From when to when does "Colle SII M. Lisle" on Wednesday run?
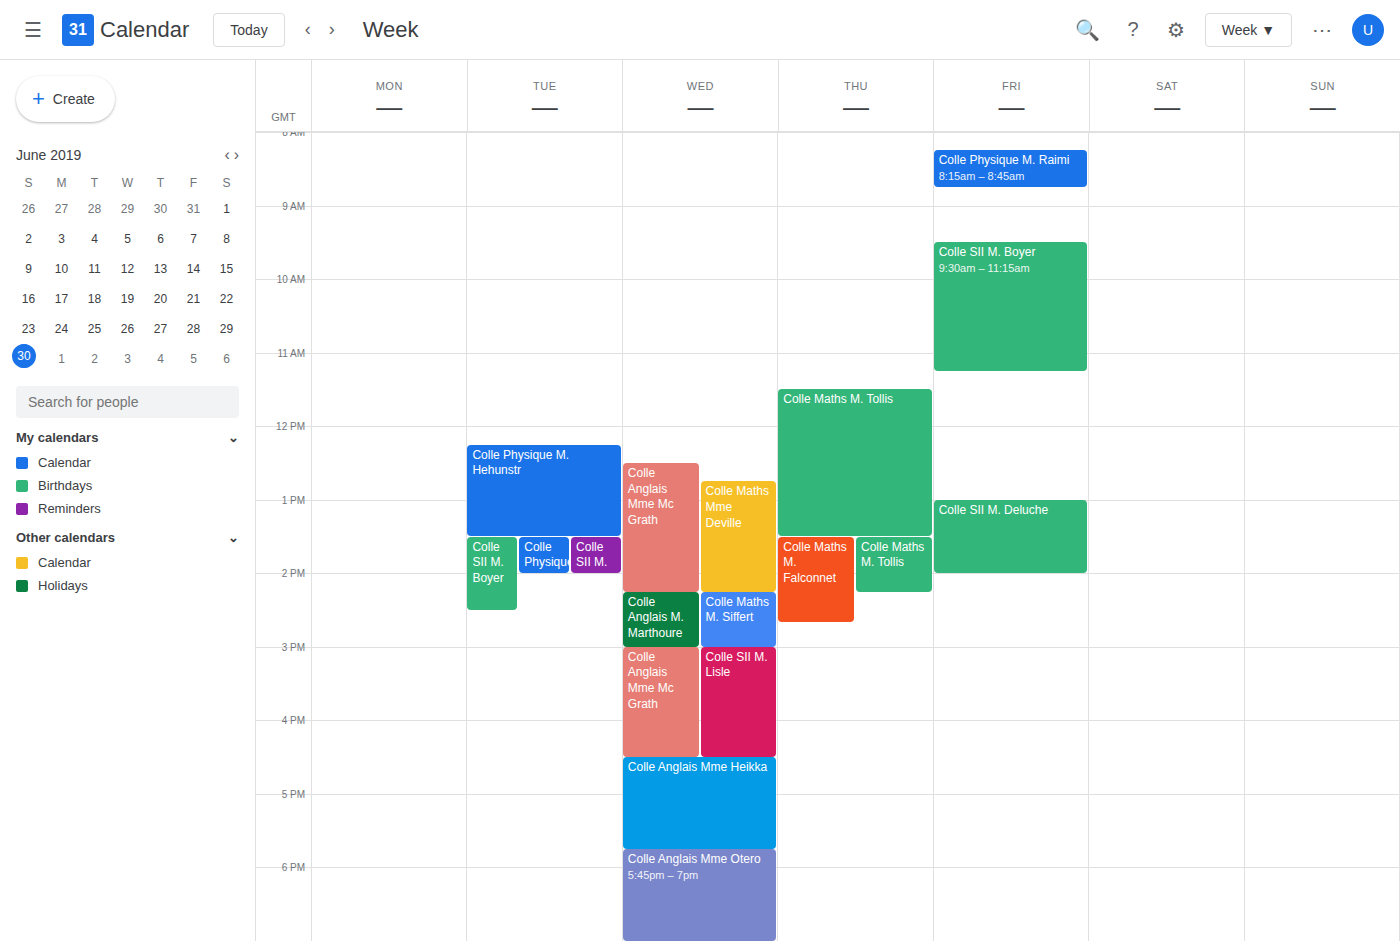
3:00 PM to 4:30 PM